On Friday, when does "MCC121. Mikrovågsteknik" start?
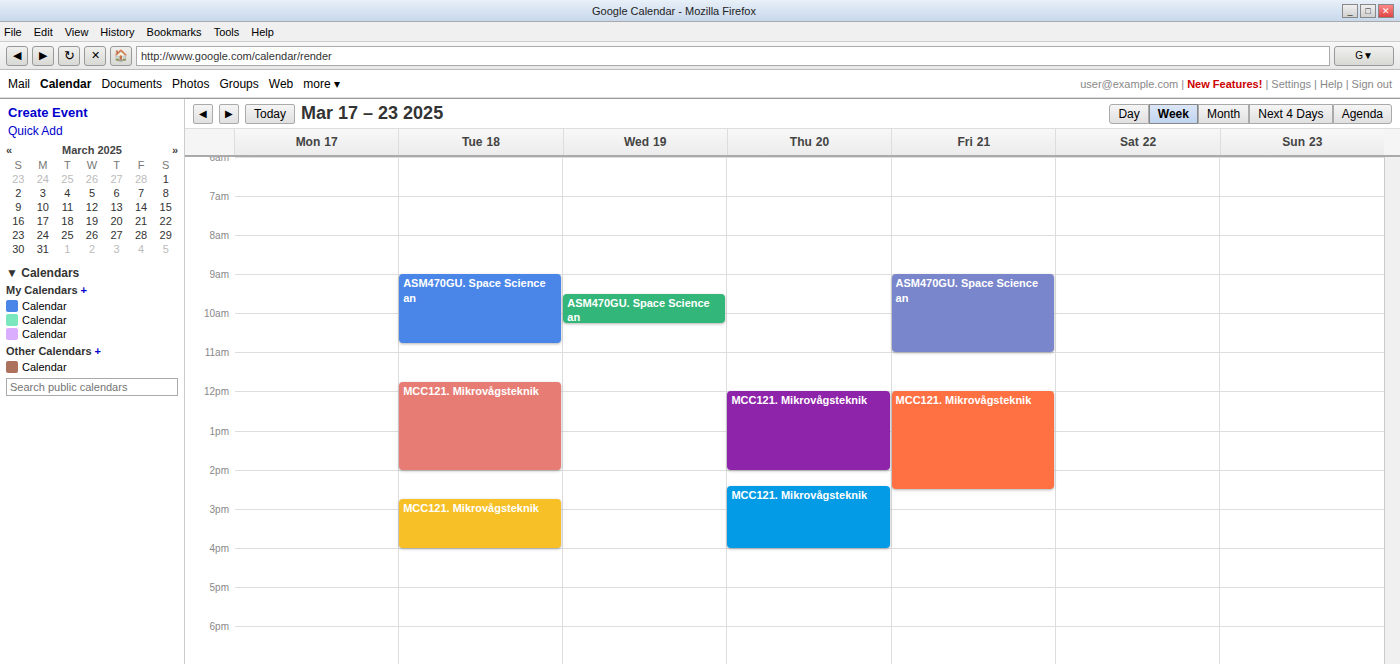
12:00 PM